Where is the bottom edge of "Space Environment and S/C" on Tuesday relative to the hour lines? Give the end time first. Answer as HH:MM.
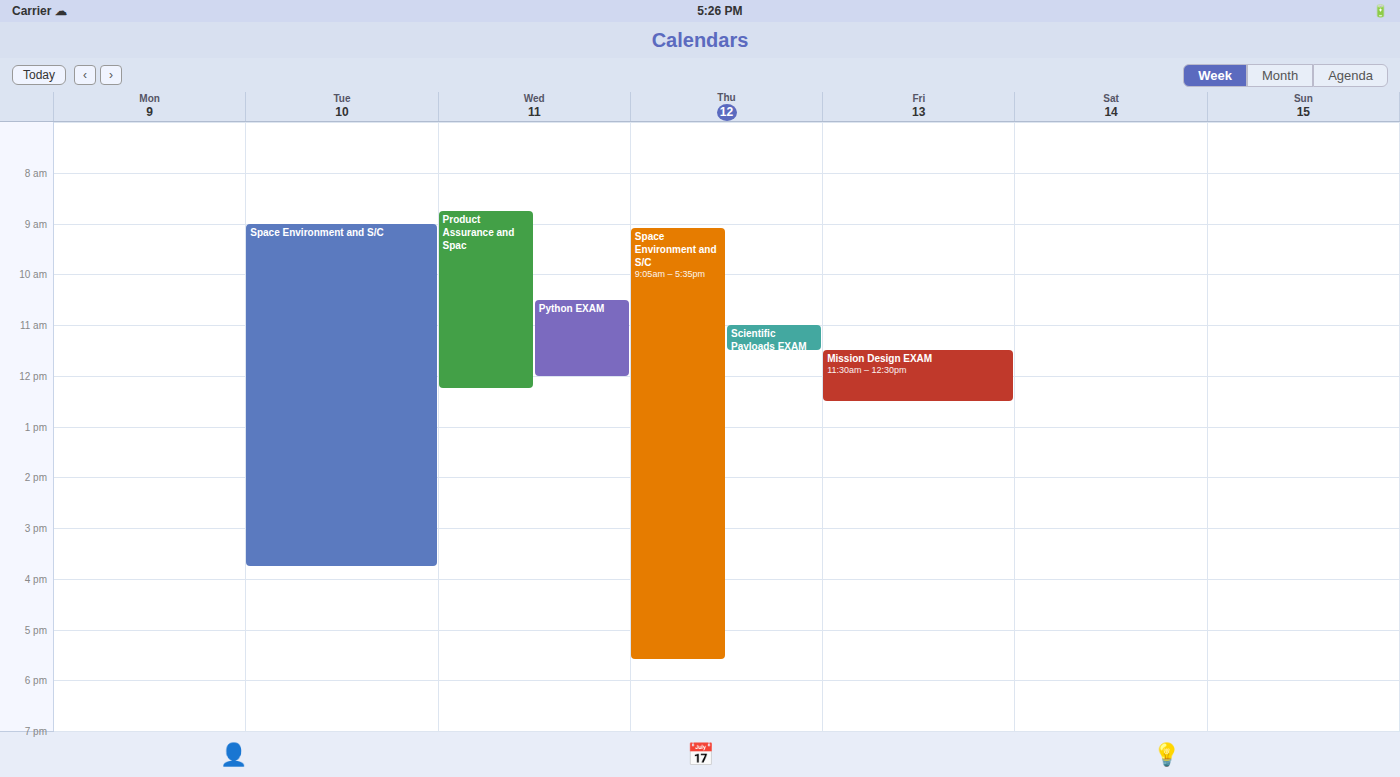
15:45 -- neither: three quarters of the way from the 15:00 line to the 16:00 line.